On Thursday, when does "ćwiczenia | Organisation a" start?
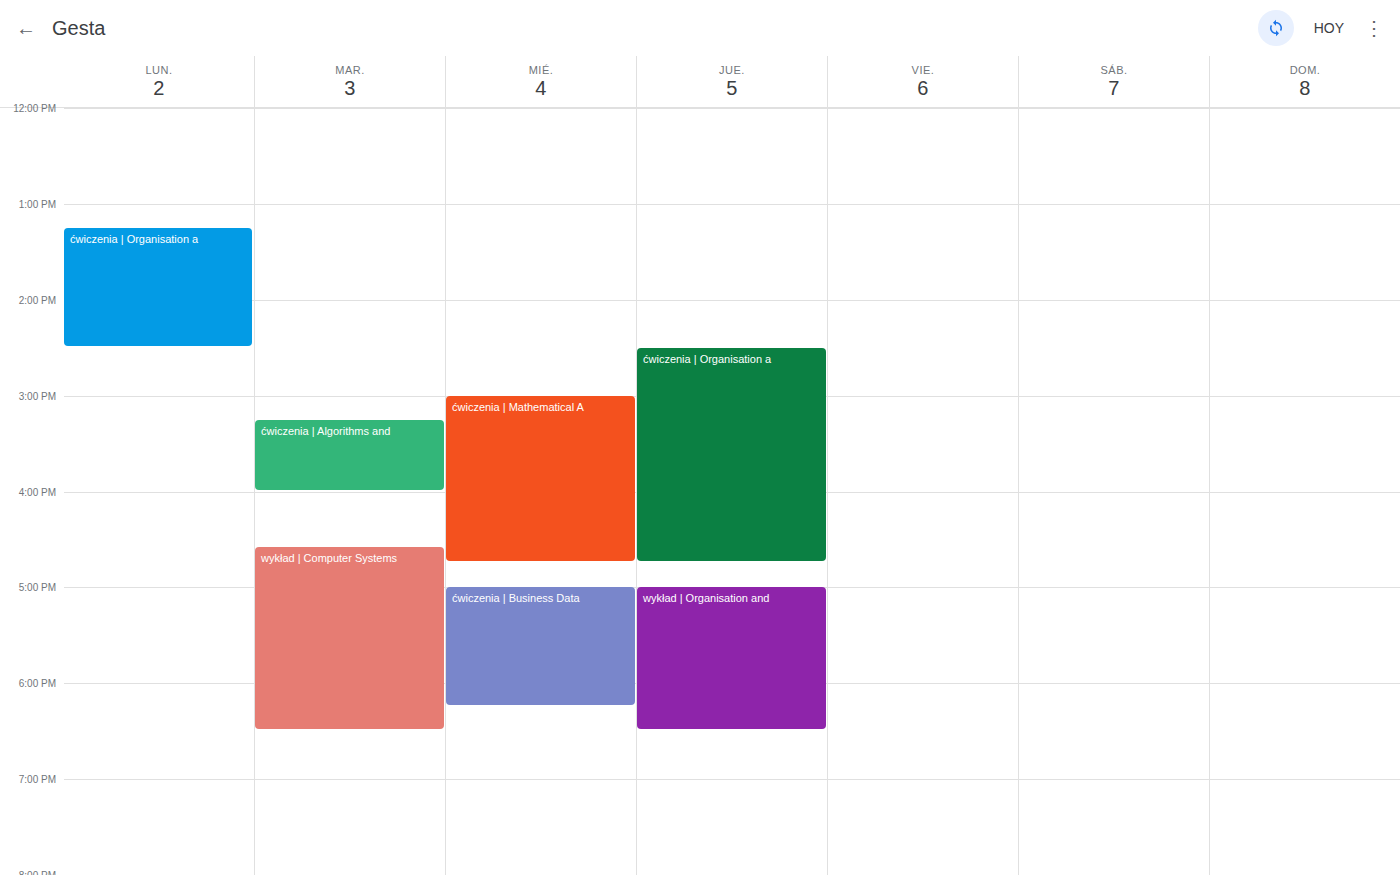
2:30 PM